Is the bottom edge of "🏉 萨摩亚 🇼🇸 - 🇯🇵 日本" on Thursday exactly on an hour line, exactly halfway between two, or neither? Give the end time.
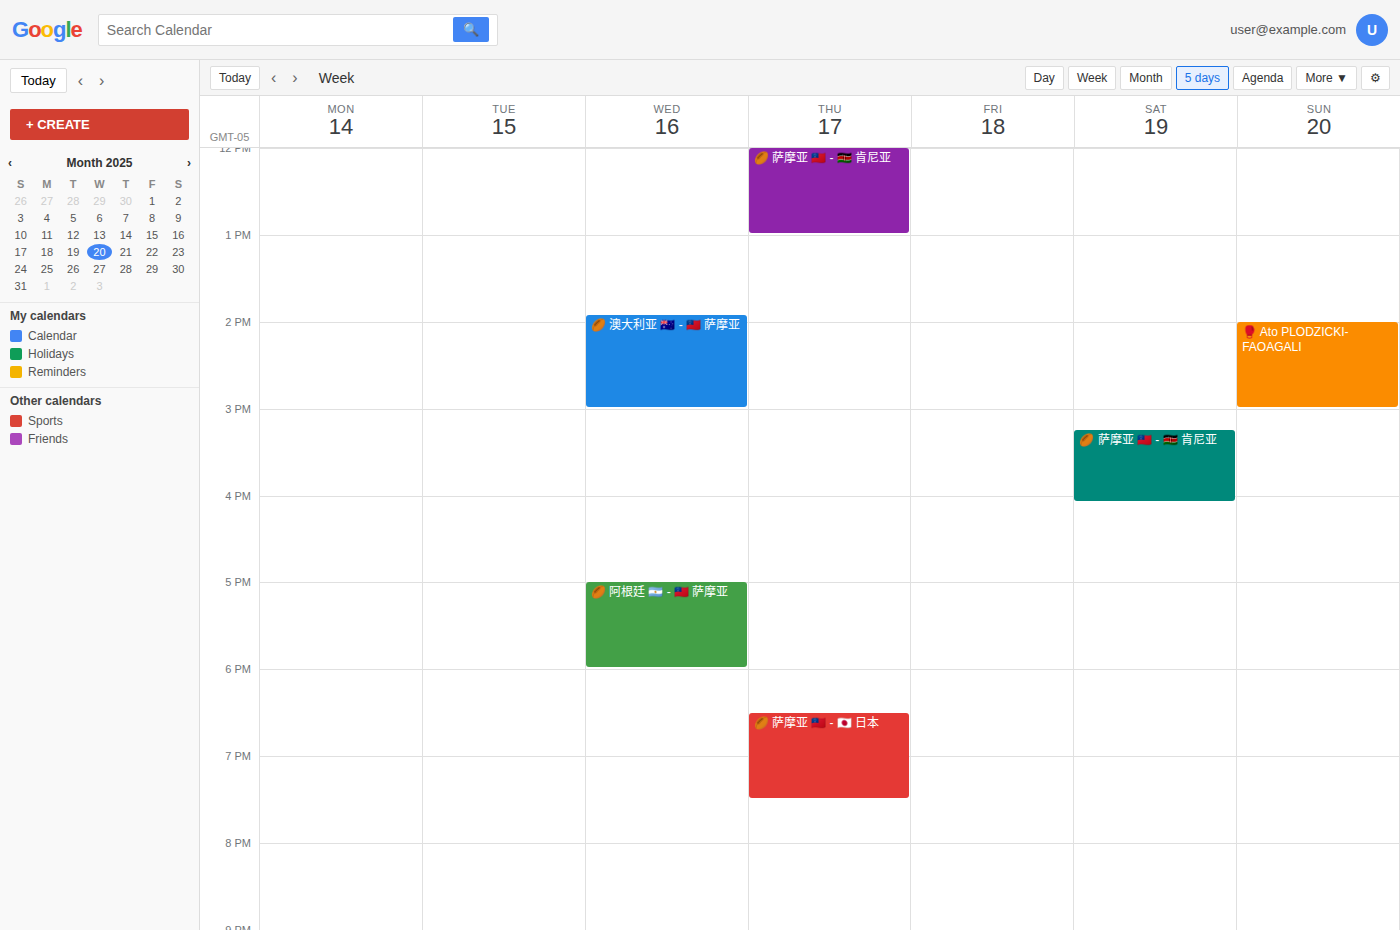
7:30 PM -- halfway between the 7 PM and 8 PM lines.